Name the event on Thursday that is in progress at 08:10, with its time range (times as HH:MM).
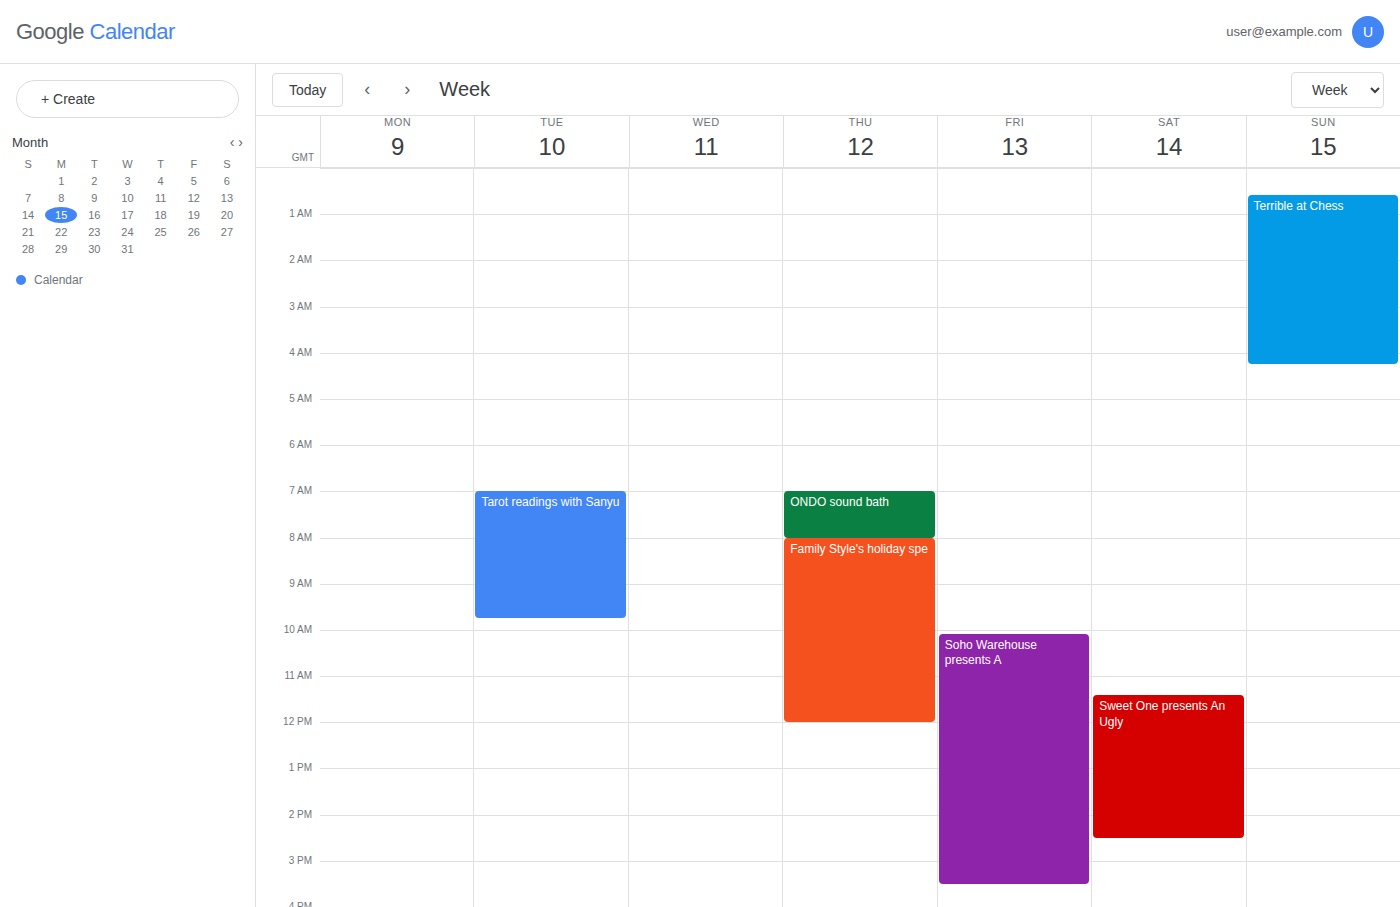
"Family Style's holiday spe", 08:00 to 12:00